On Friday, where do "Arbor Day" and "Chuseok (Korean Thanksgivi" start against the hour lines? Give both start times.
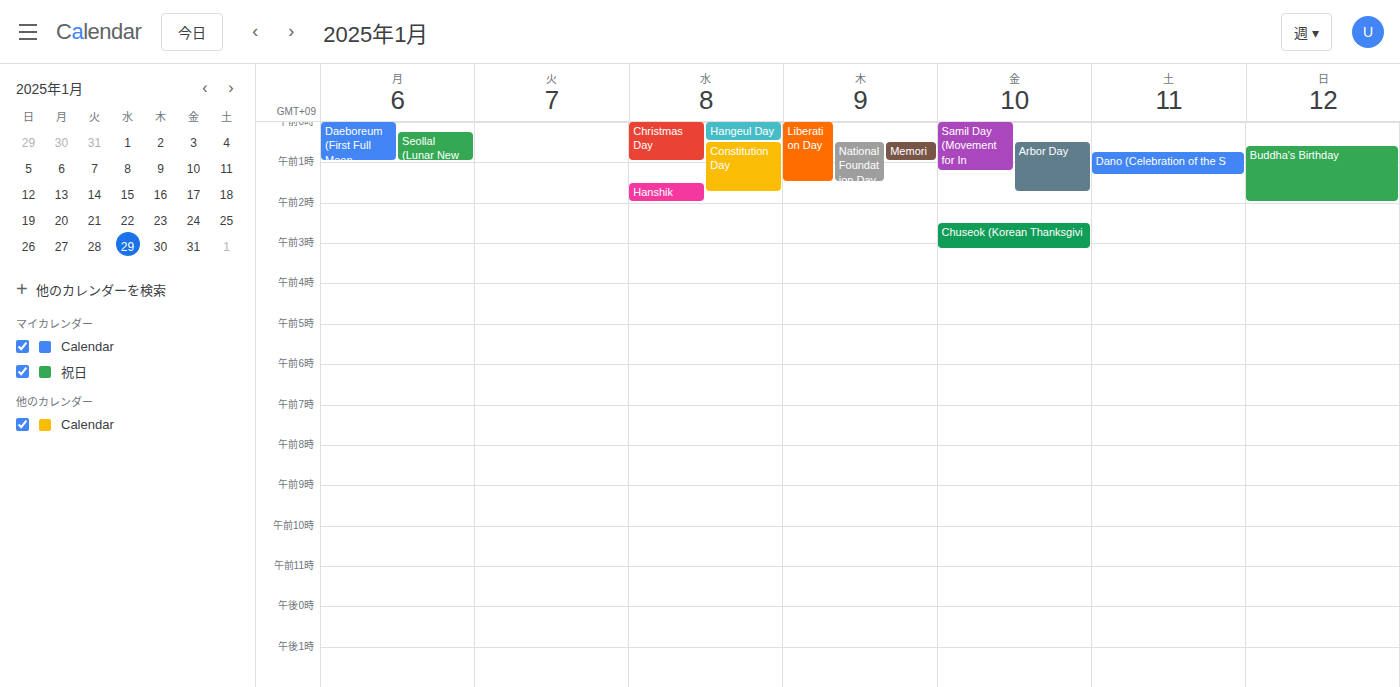
"Arbor Day": 12:30 AM, halfway between the 12 AM and 1 AM lines. "Chuseok (Korean Thanksgivi": 2:30 AM, halfway between the 2 AM and 3 AM lines.